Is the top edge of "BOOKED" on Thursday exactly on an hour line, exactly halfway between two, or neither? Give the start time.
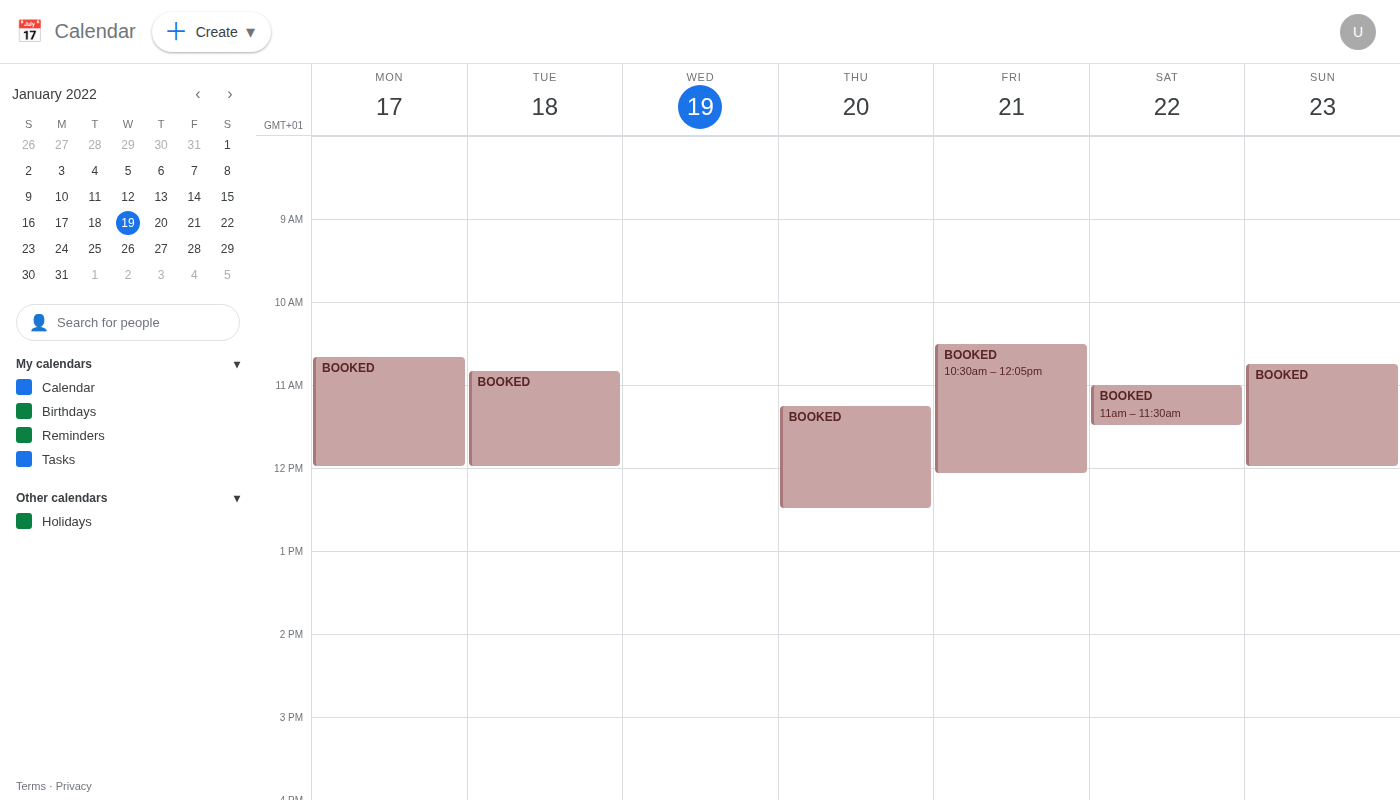
11:15 AM -- neither: a quarter of the way from the 11 AM line to the 12 PM line.